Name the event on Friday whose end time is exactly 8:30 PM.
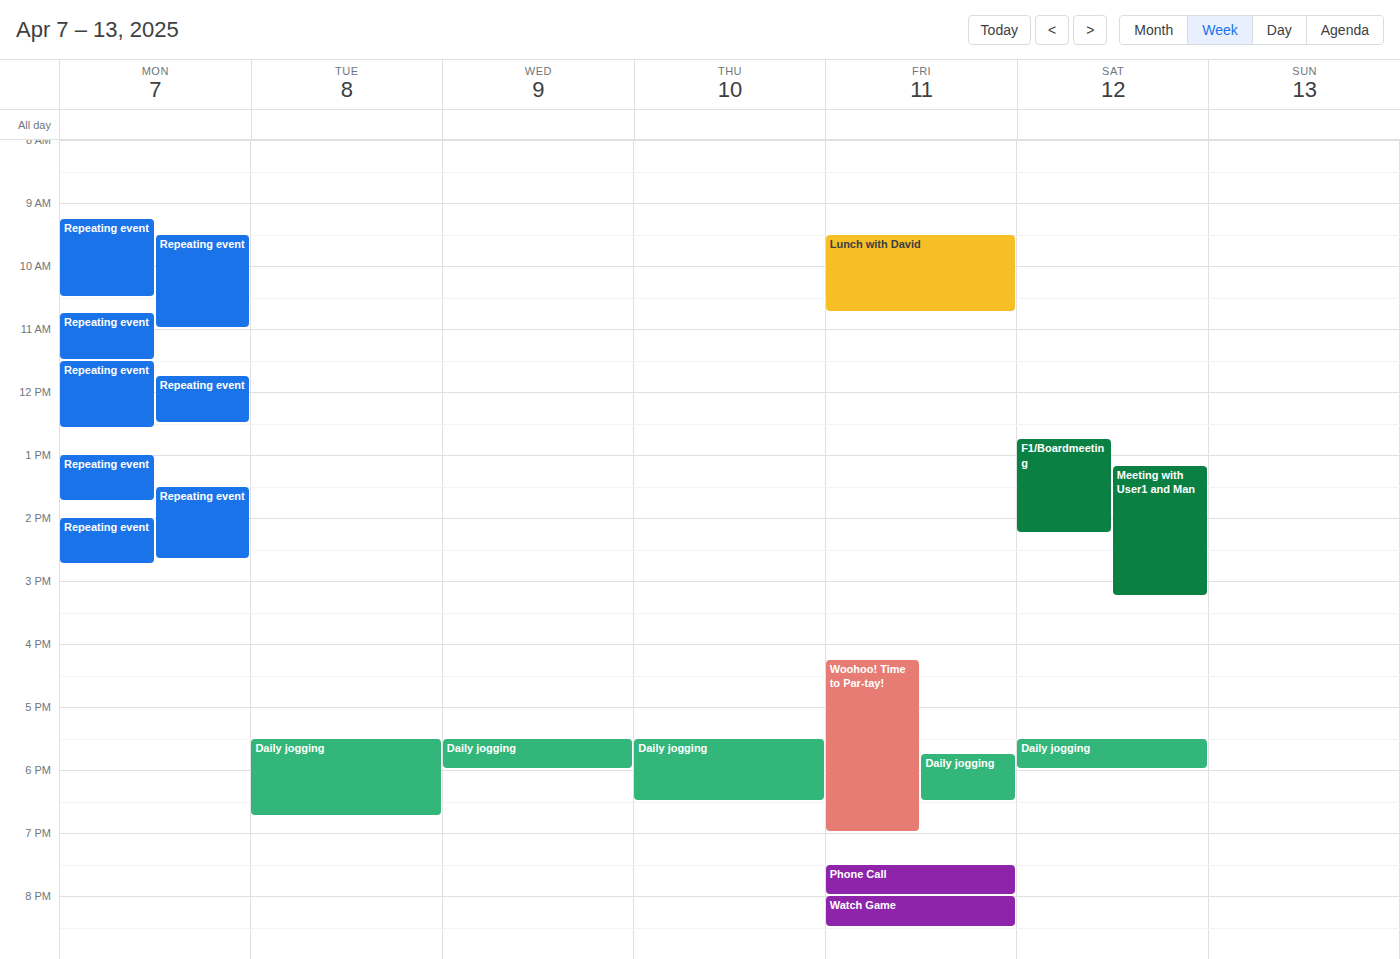
"Watch Game"